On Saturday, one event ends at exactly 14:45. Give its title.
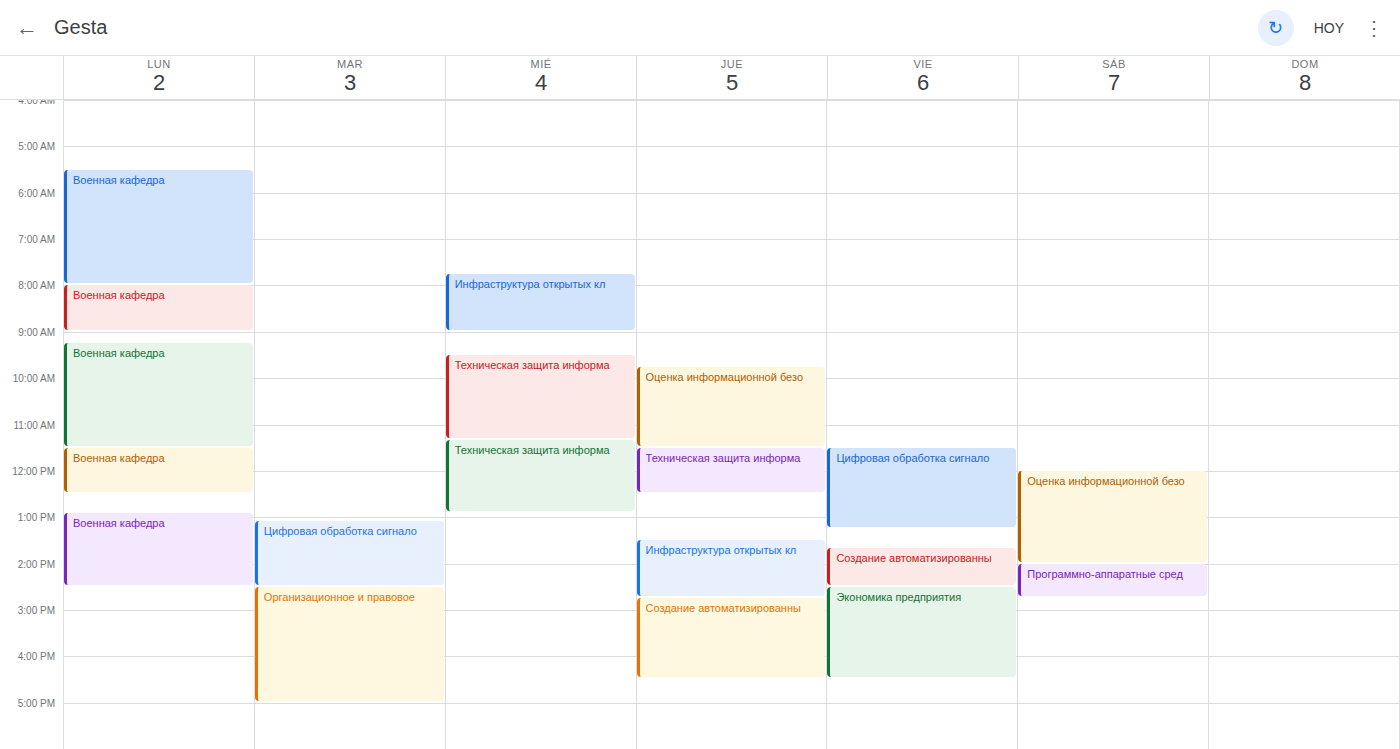
"Программно-аппаратные сред"